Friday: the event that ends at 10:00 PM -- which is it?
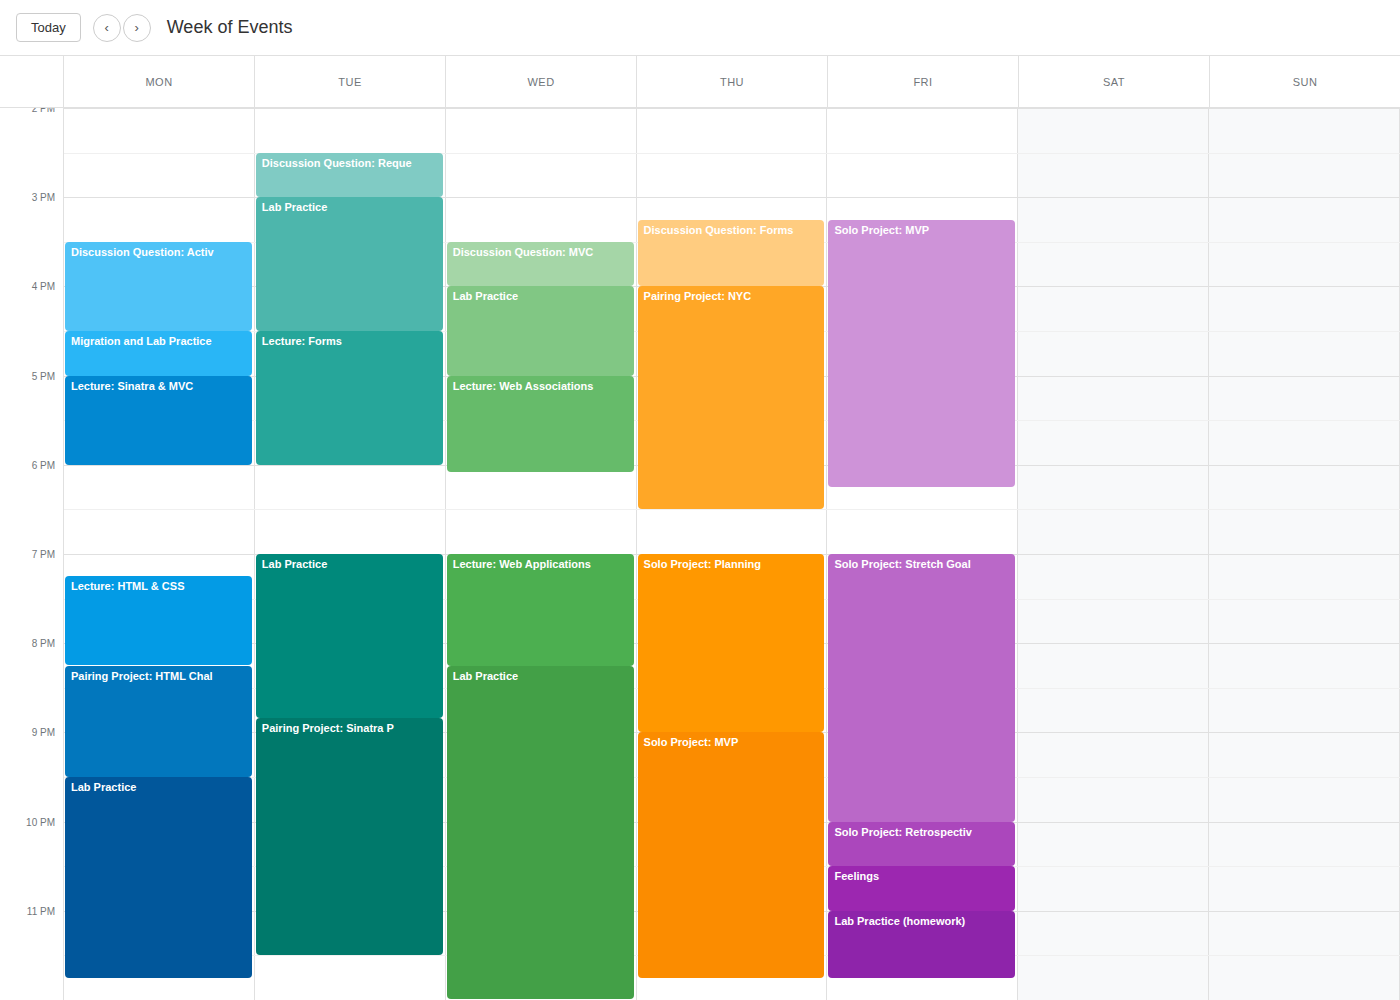
"Solo Project: Stretch Goal"